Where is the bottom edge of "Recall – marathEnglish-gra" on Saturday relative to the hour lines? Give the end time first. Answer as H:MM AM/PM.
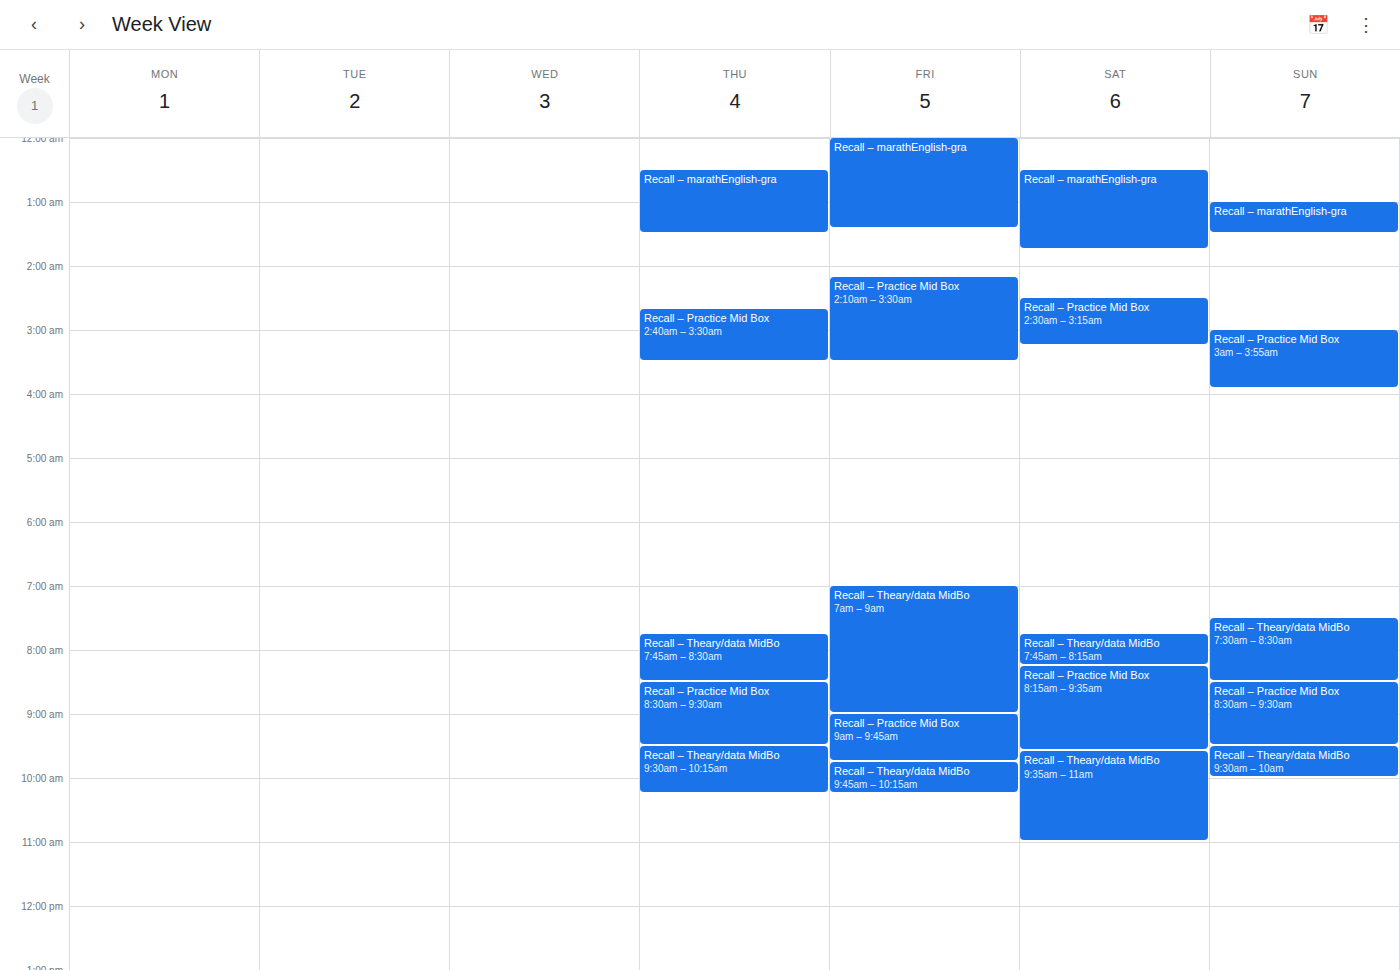
1:45 AM -- neither: three quarters of the way from the 1 AM line to the 2 AM line.